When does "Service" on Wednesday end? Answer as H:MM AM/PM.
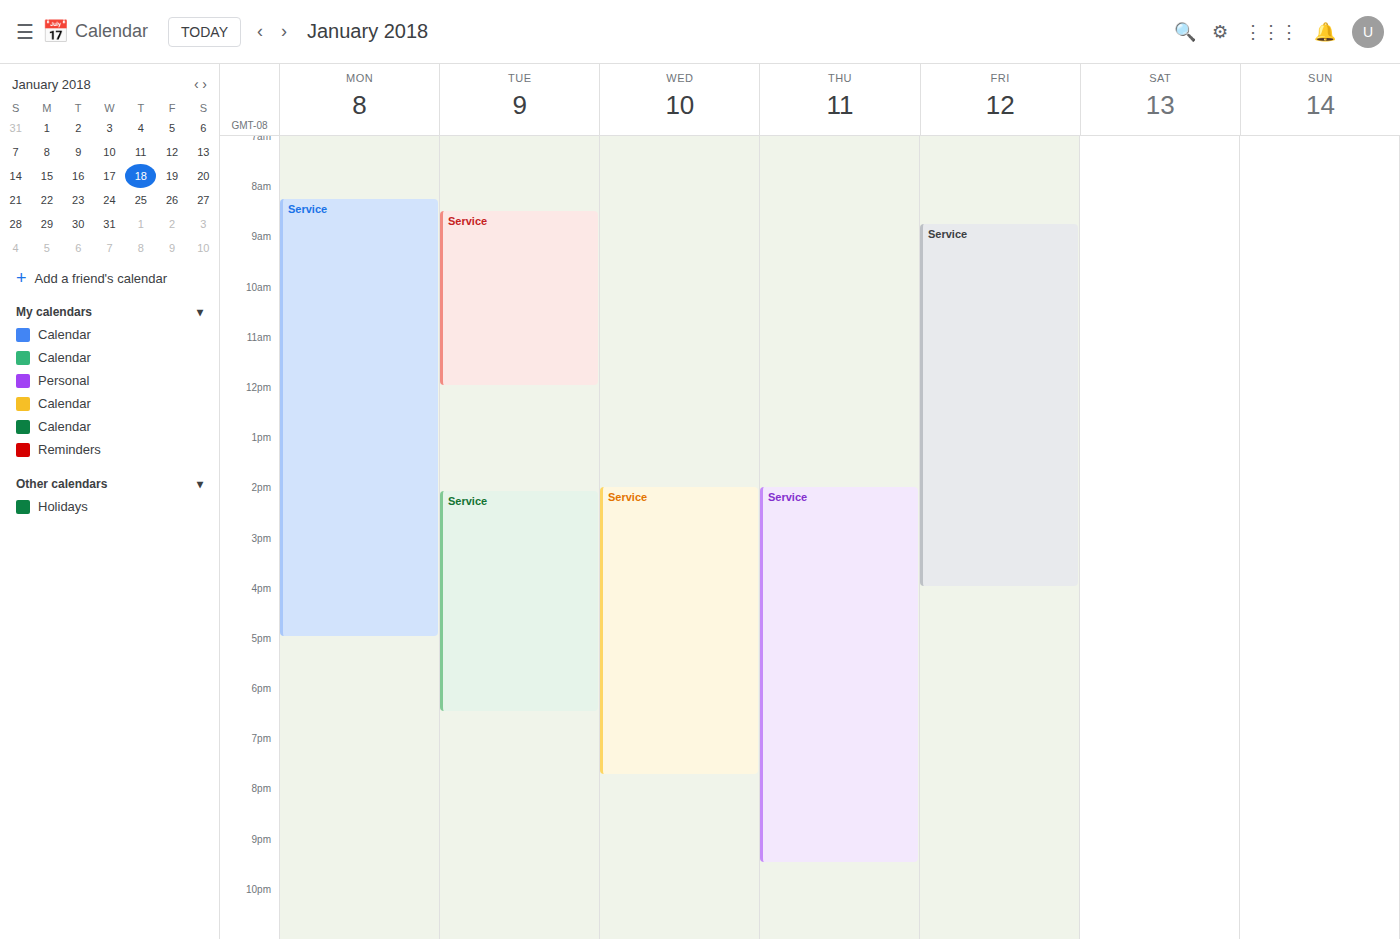
7:45 PM